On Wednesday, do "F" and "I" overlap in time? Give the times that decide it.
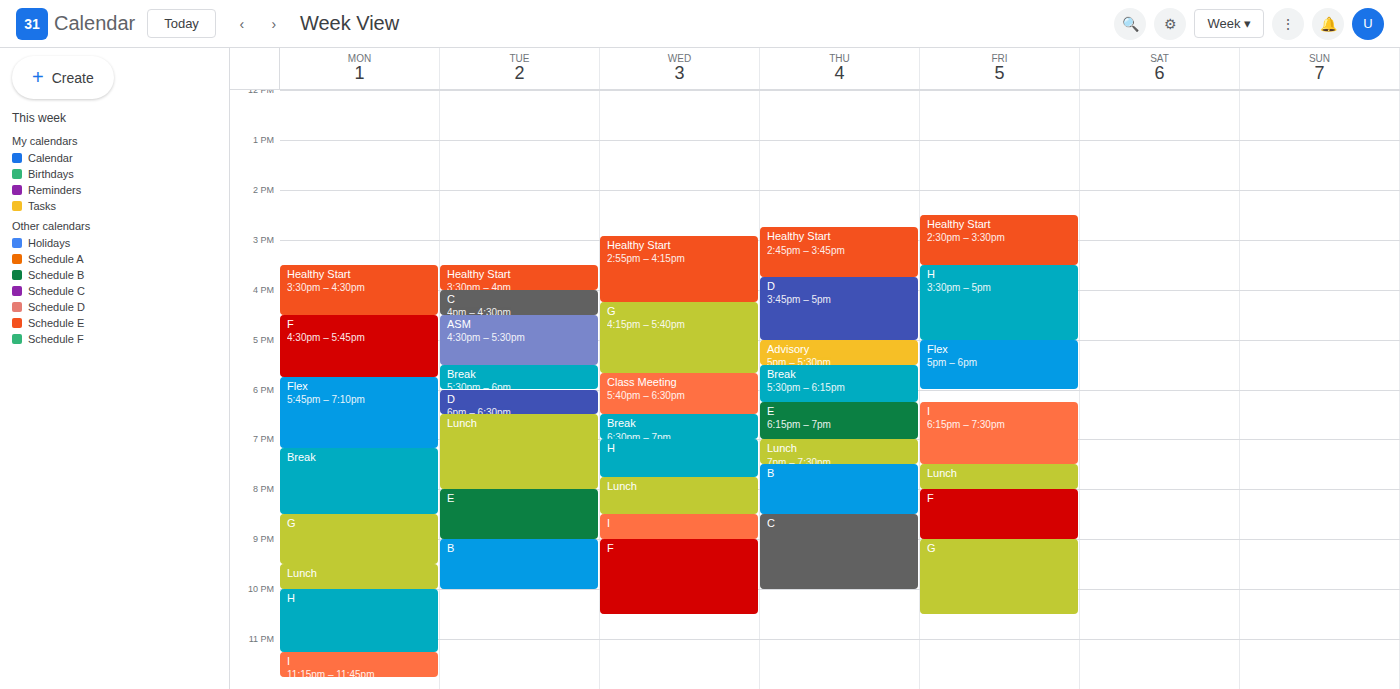
"I" ends at 9:00 PM, exactly when "F" starts -- they touch but do not overlap.